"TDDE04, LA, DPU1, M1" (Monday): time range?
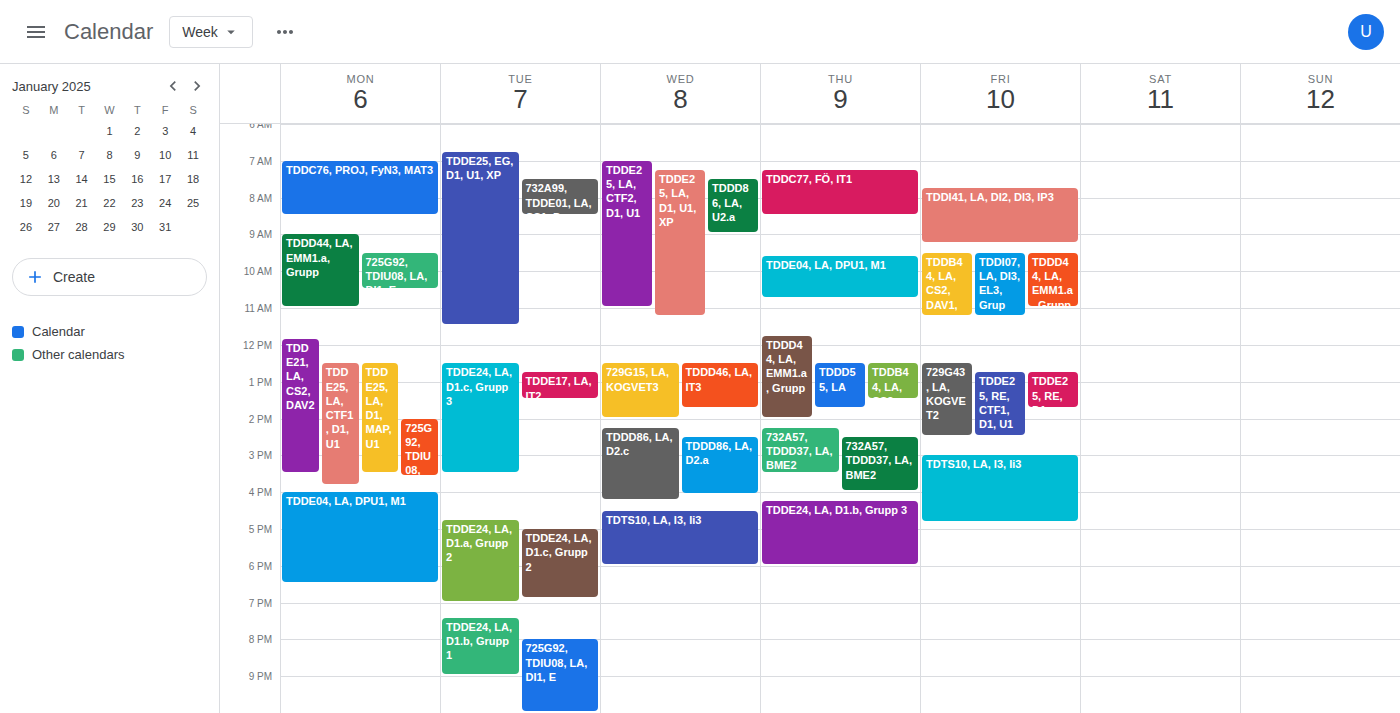
4:00 PM to 6:30 PM